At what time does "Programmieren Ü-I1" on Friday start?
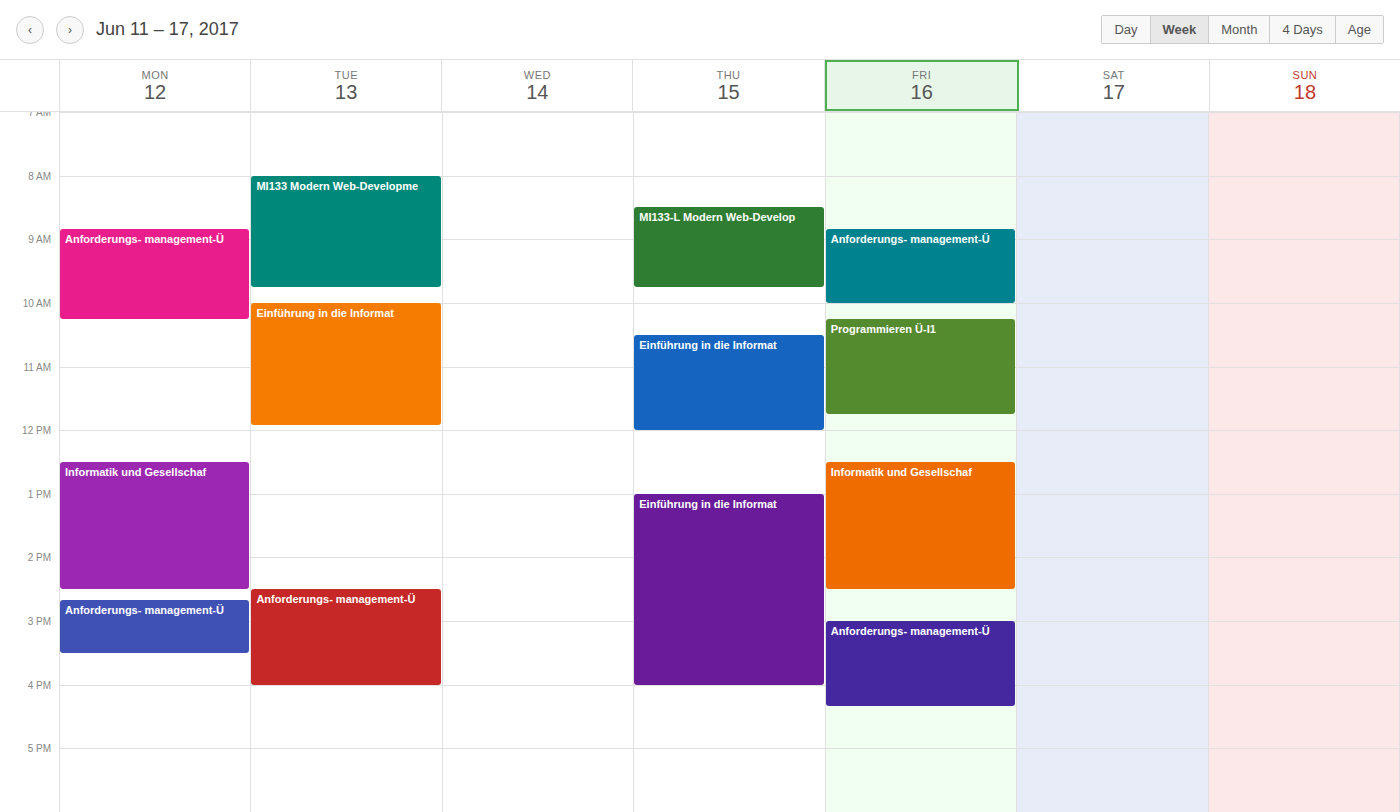
10:15 AM